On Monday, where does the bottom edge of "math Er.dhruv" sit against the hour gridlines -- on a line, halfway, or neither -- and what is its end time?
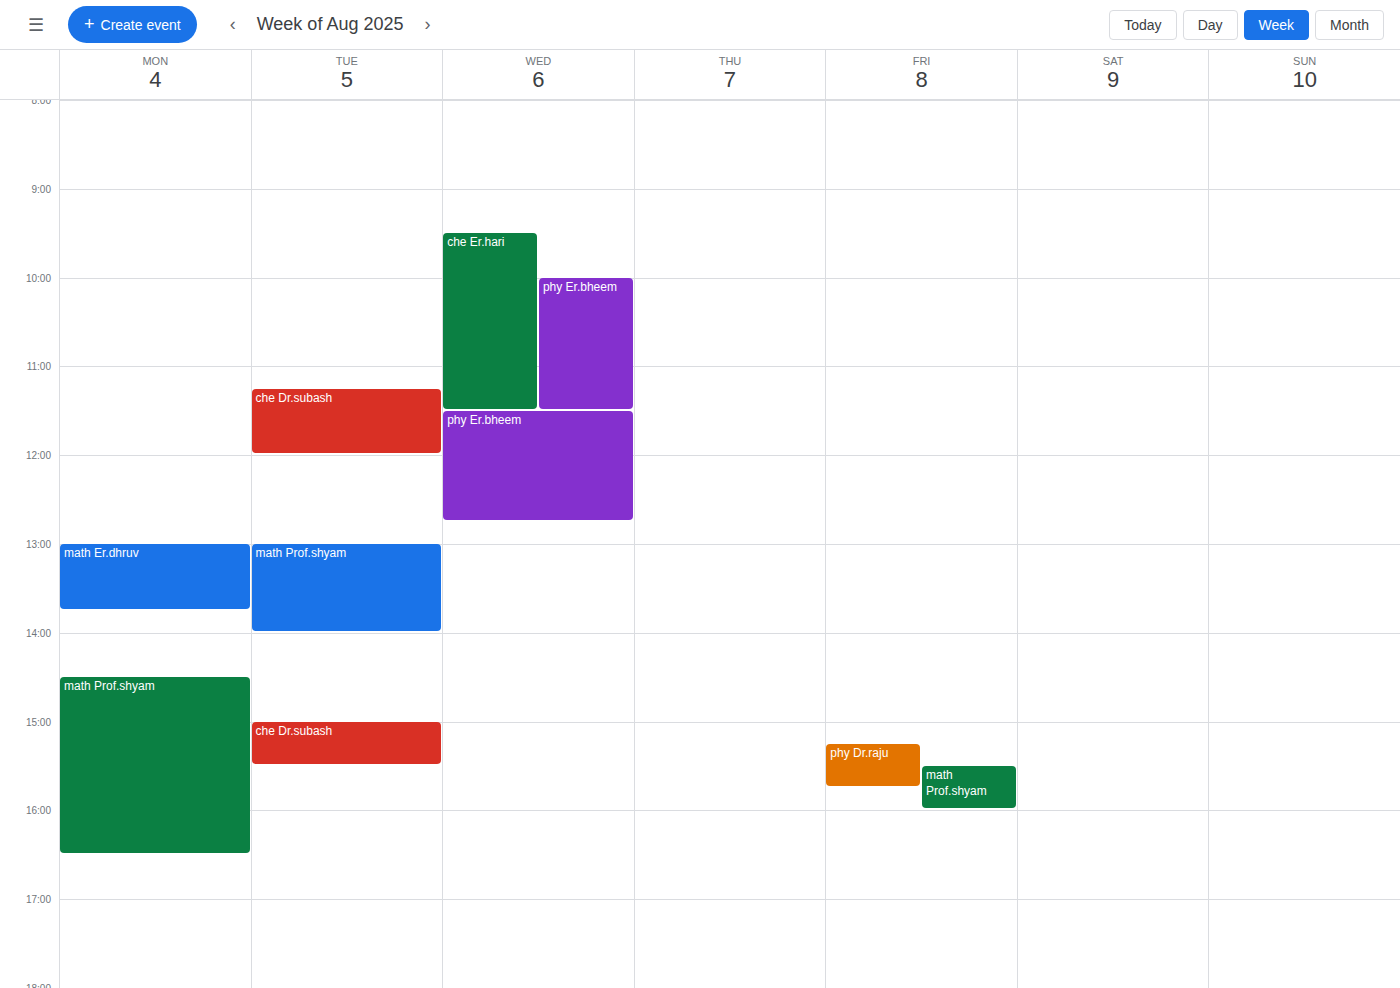
13:45 -- neither: three quarters of the way from the 13:00 line to the 14:00 line.